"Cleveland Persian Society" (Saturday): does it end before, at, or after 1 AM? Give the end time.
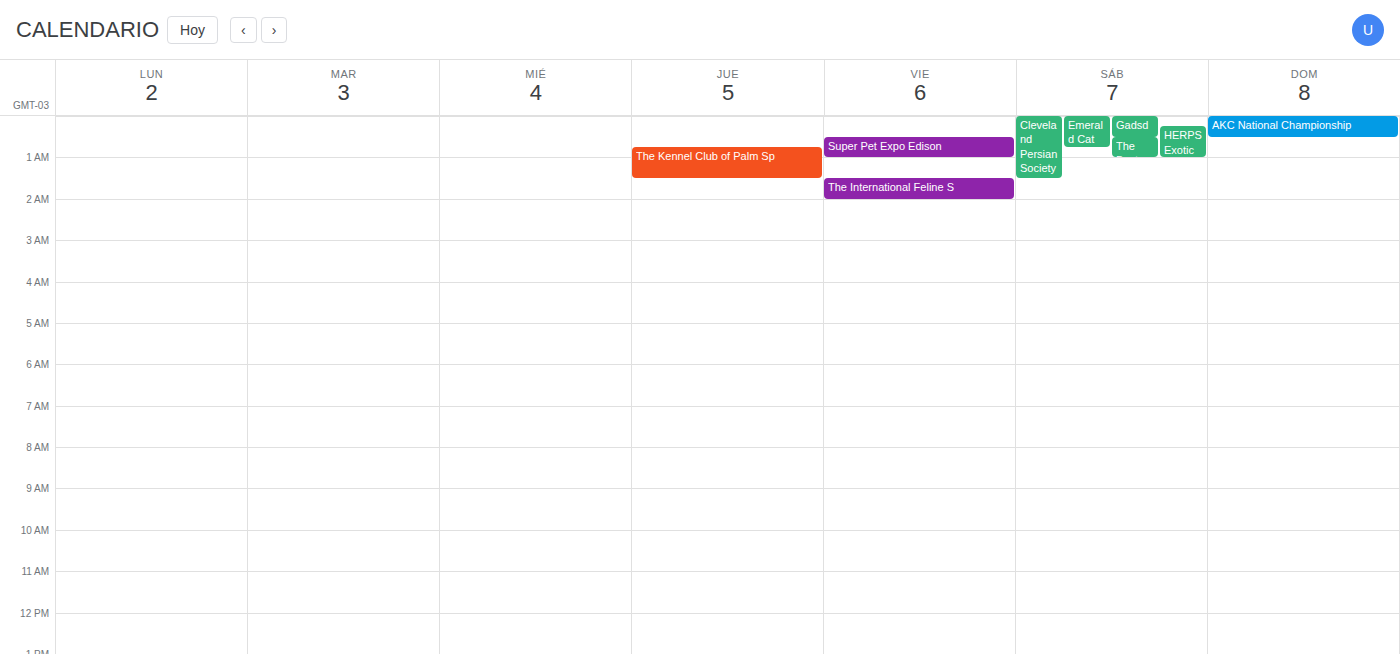
1:30 AM -- after 1 AM, 30 minutes below the 1 AM line.